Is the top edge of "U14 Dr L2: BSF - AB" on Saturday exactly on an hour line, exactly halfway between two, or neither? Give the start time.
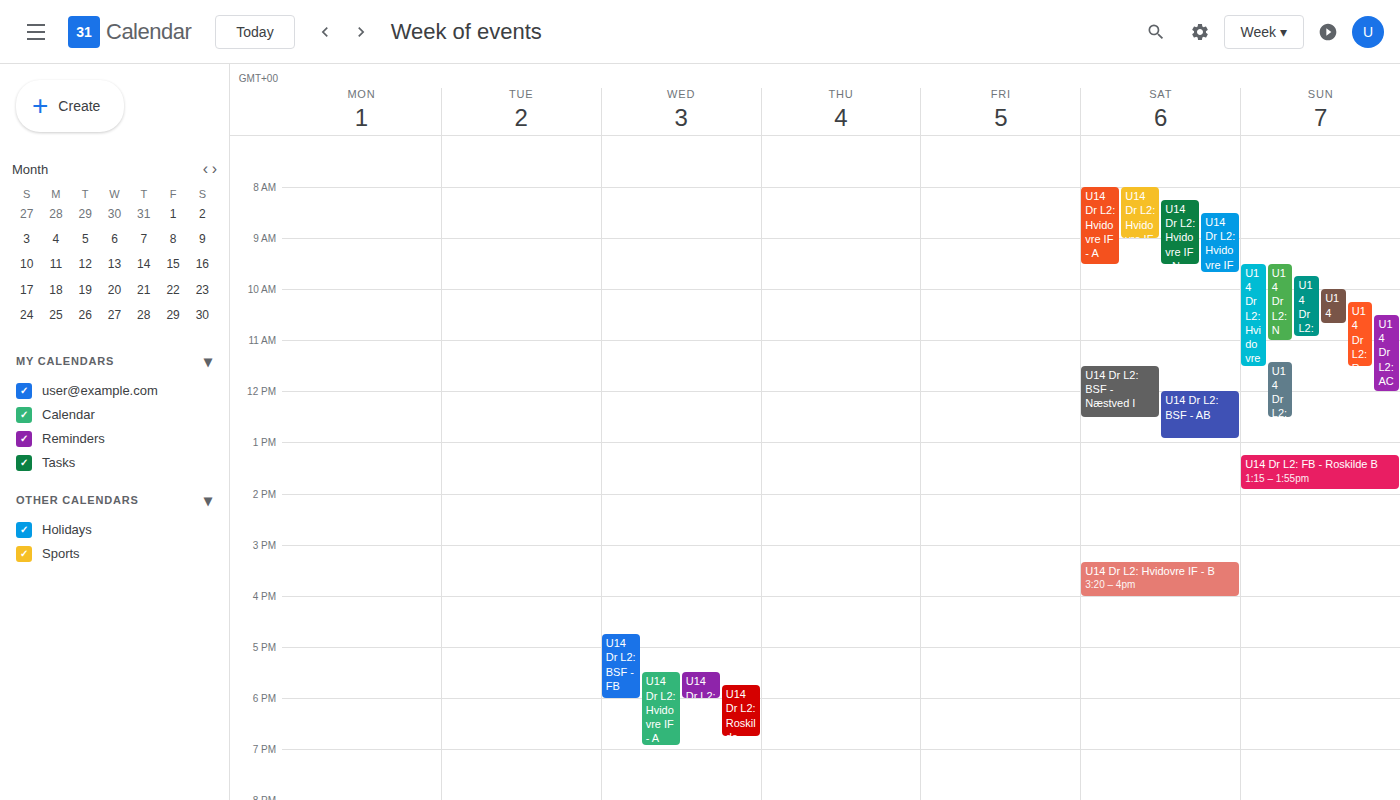
12:00 PM -- exactly on the 12 PM line.